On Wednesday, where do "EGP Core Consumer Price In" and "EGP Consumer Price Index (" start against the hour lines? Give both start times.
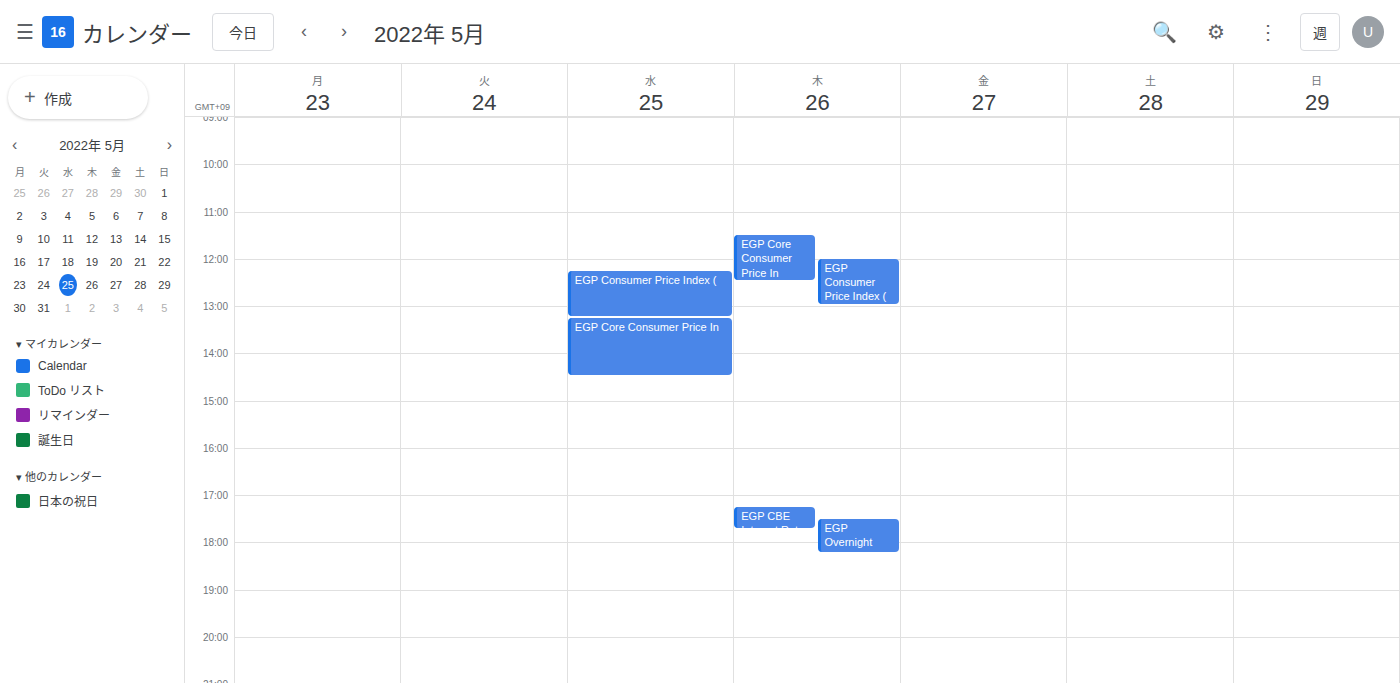
"EGP Core Consumer Price In": 1:15 PM, neither: a quarter of the way from the 1 PM line to the 2 PM line. "EGP Consumer Price Index (": 12:15 PM, neither: a quarter of the way from the 12 PM line to the 1 PM line.